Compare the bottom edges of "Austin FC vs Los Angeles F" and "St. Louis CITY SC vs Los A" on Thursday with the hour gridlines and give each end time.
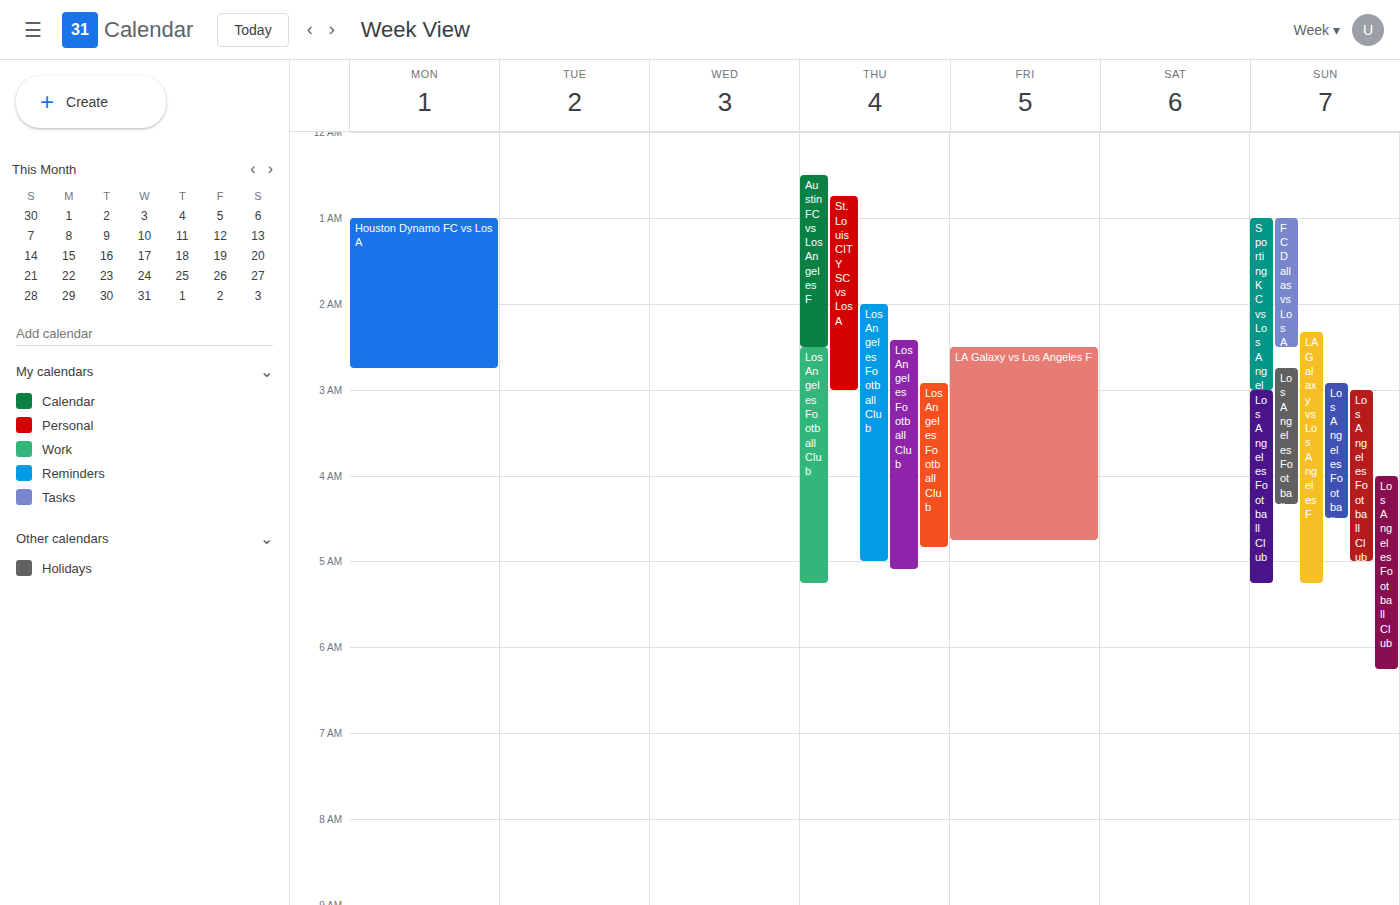
"Austin FC vs Los Angeles F": 2:30 AM, halfway between the 2 AM and 3 AM lines. "St. Louis CITY SC vs Los A": 3:00 AM, exactly on the 3 AM line.